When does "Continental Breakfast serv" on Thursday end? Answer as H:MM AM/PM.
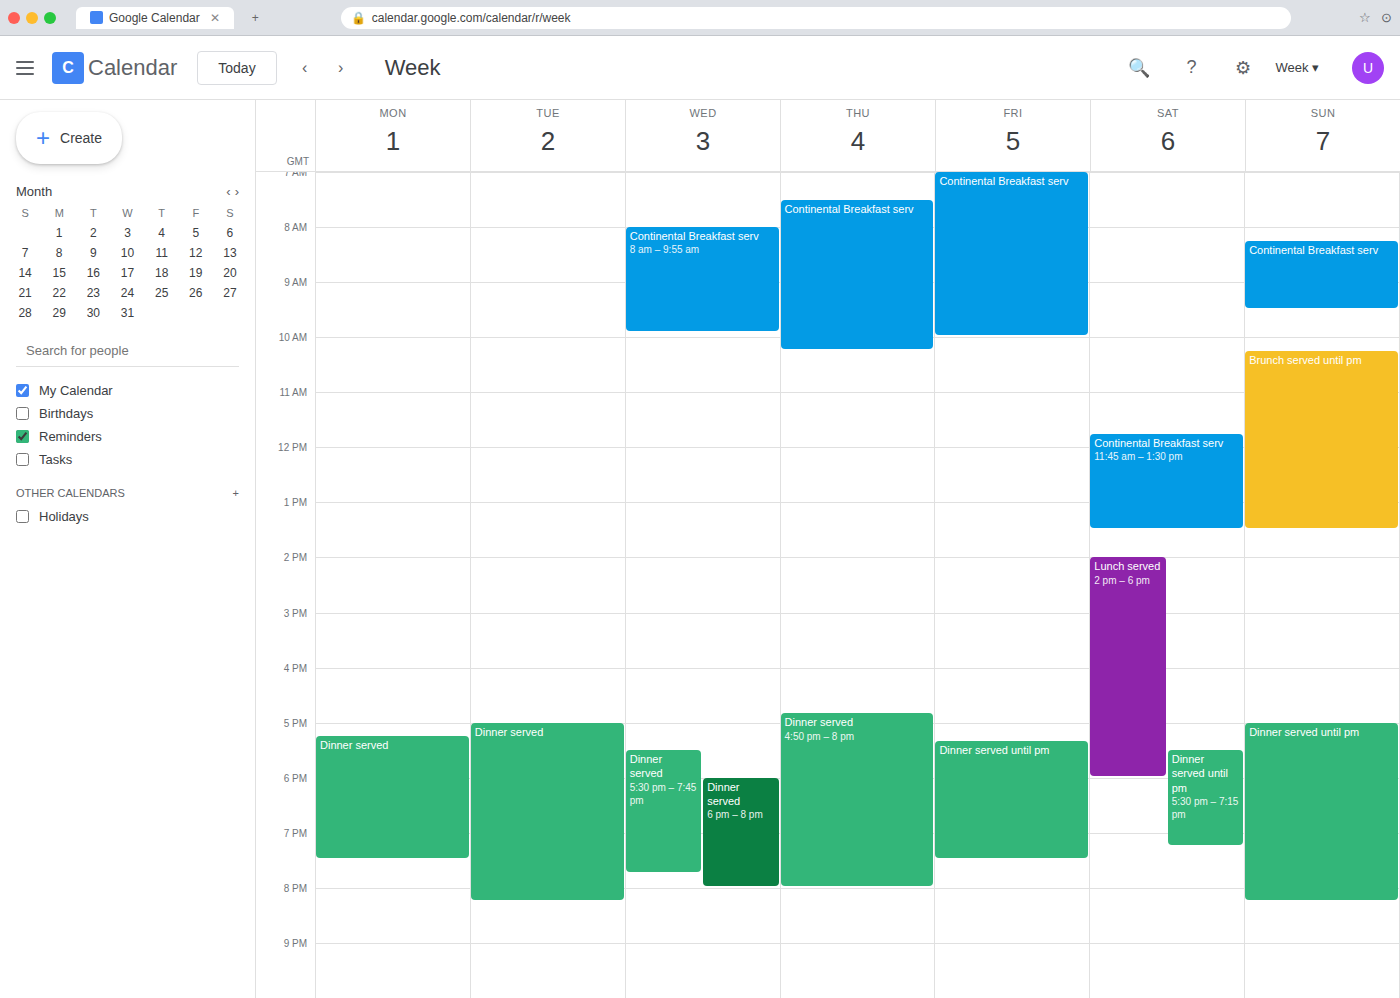
10:15 AM